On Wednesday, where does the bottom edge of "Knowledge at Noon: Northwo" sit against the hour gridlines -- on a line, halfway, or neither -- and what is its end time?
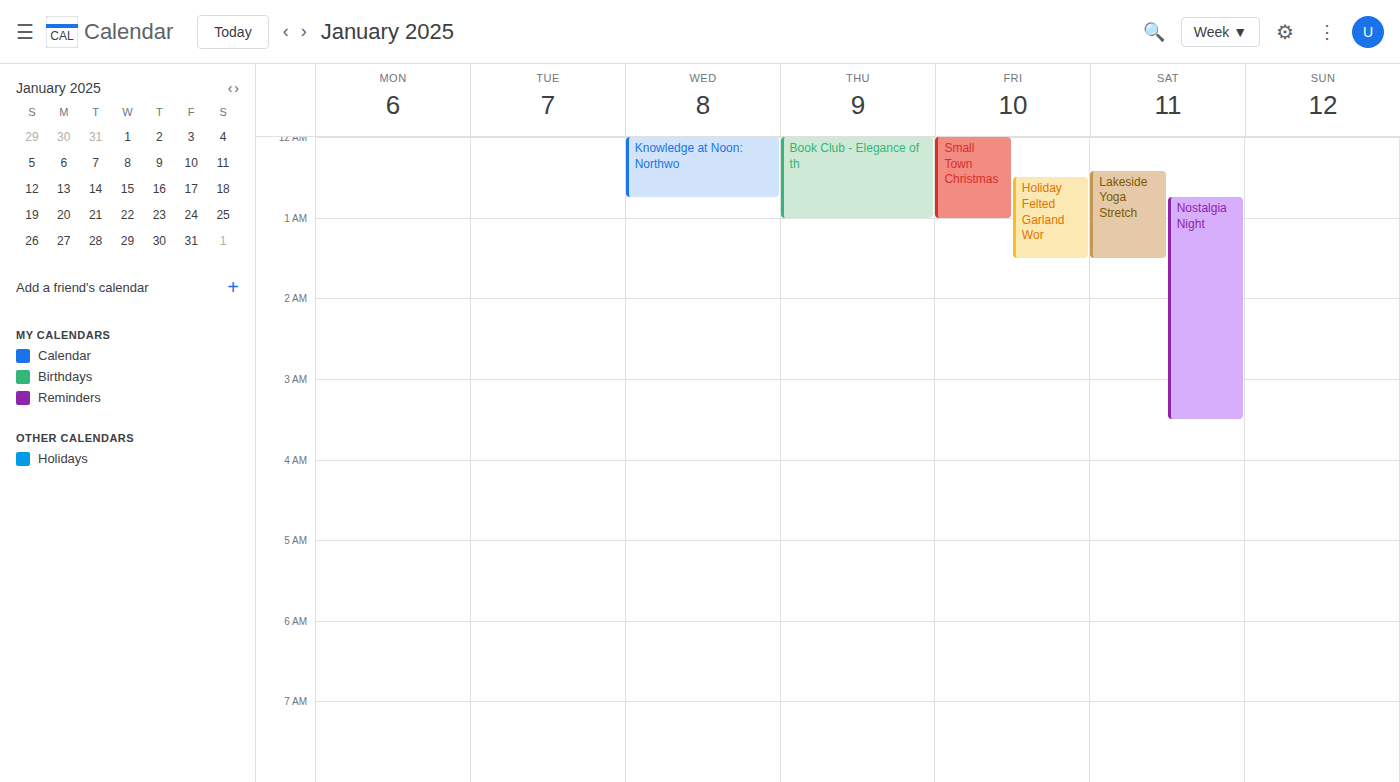
00:45 -- neither: three quarters of the way from the 00:00 line to the 01:00 line.